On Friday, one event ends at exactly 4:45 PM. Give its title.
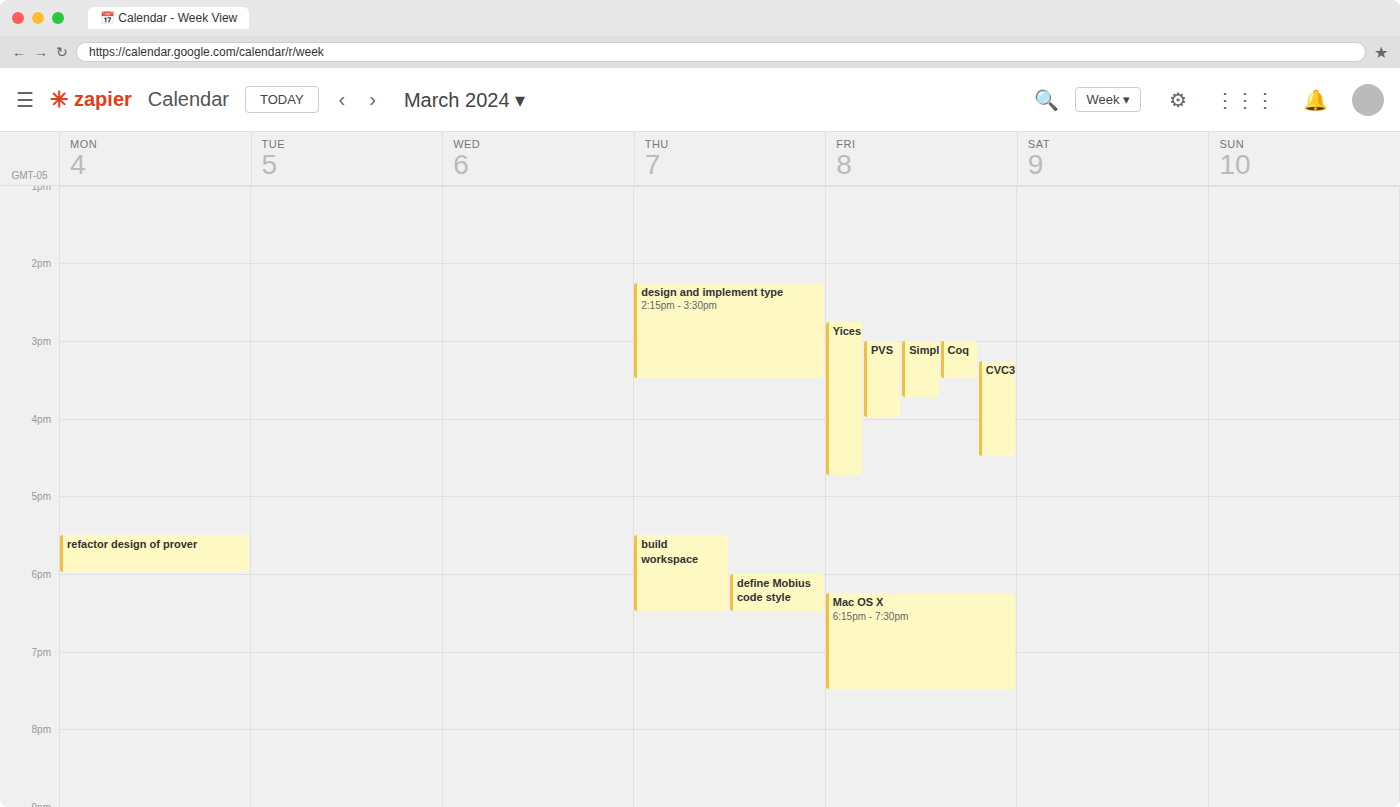
"Yices"